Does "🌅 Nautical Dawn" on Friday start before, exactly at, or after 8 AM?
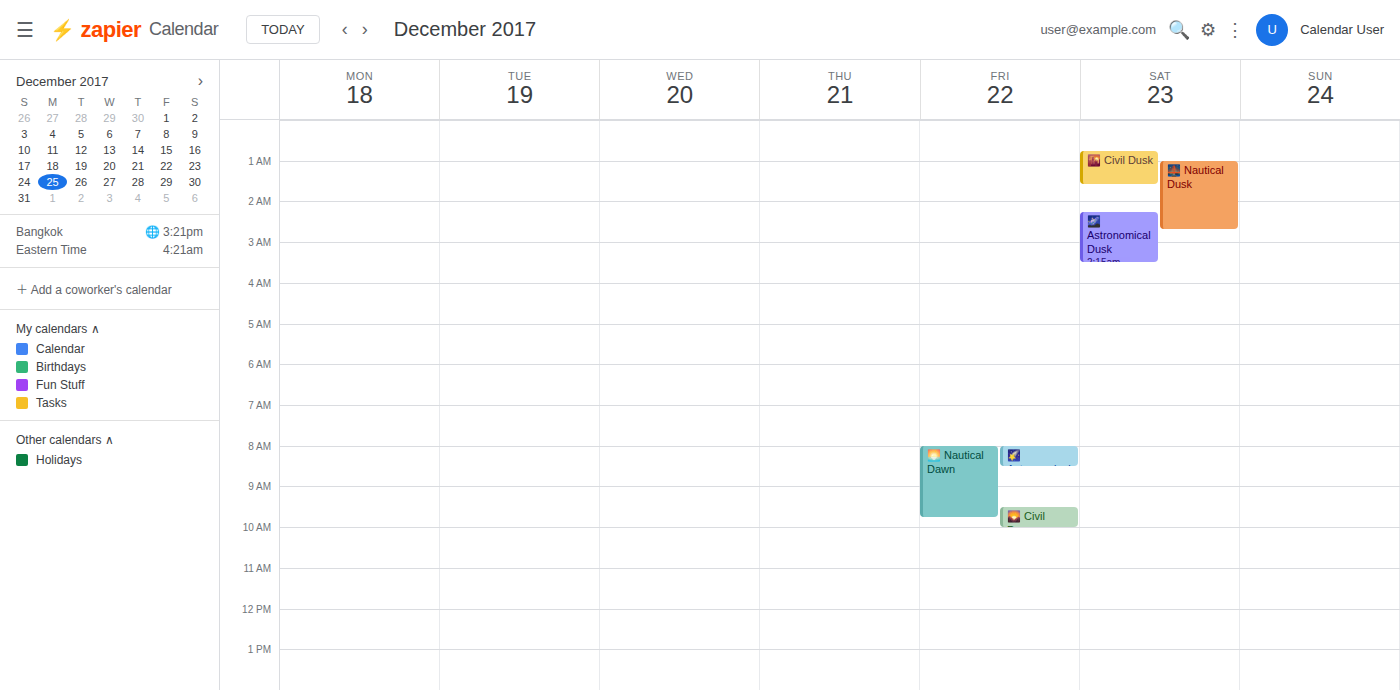
8:00 AM -- exactly at 8 AM, on the 8 AM line.